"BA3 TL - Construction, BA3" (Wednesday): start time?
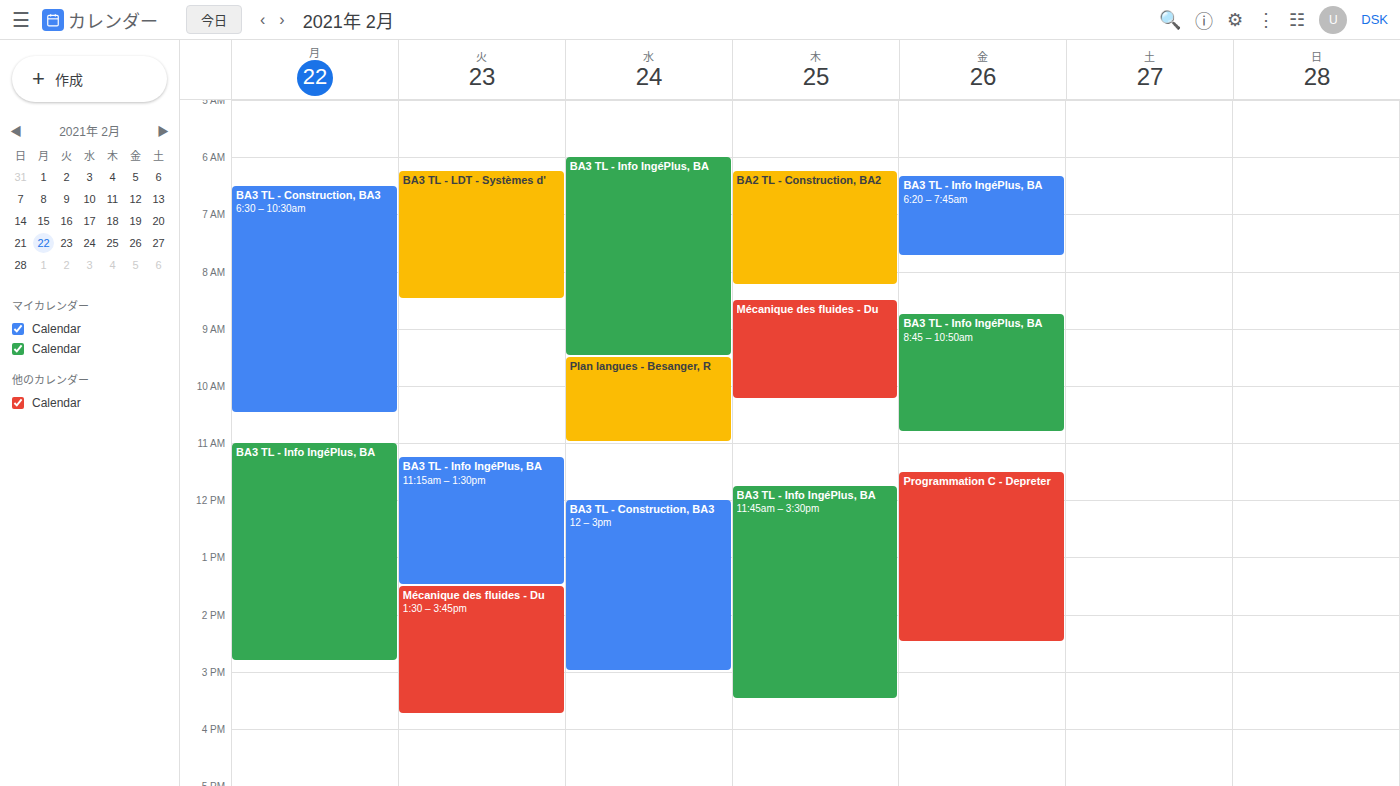
12:00 PM